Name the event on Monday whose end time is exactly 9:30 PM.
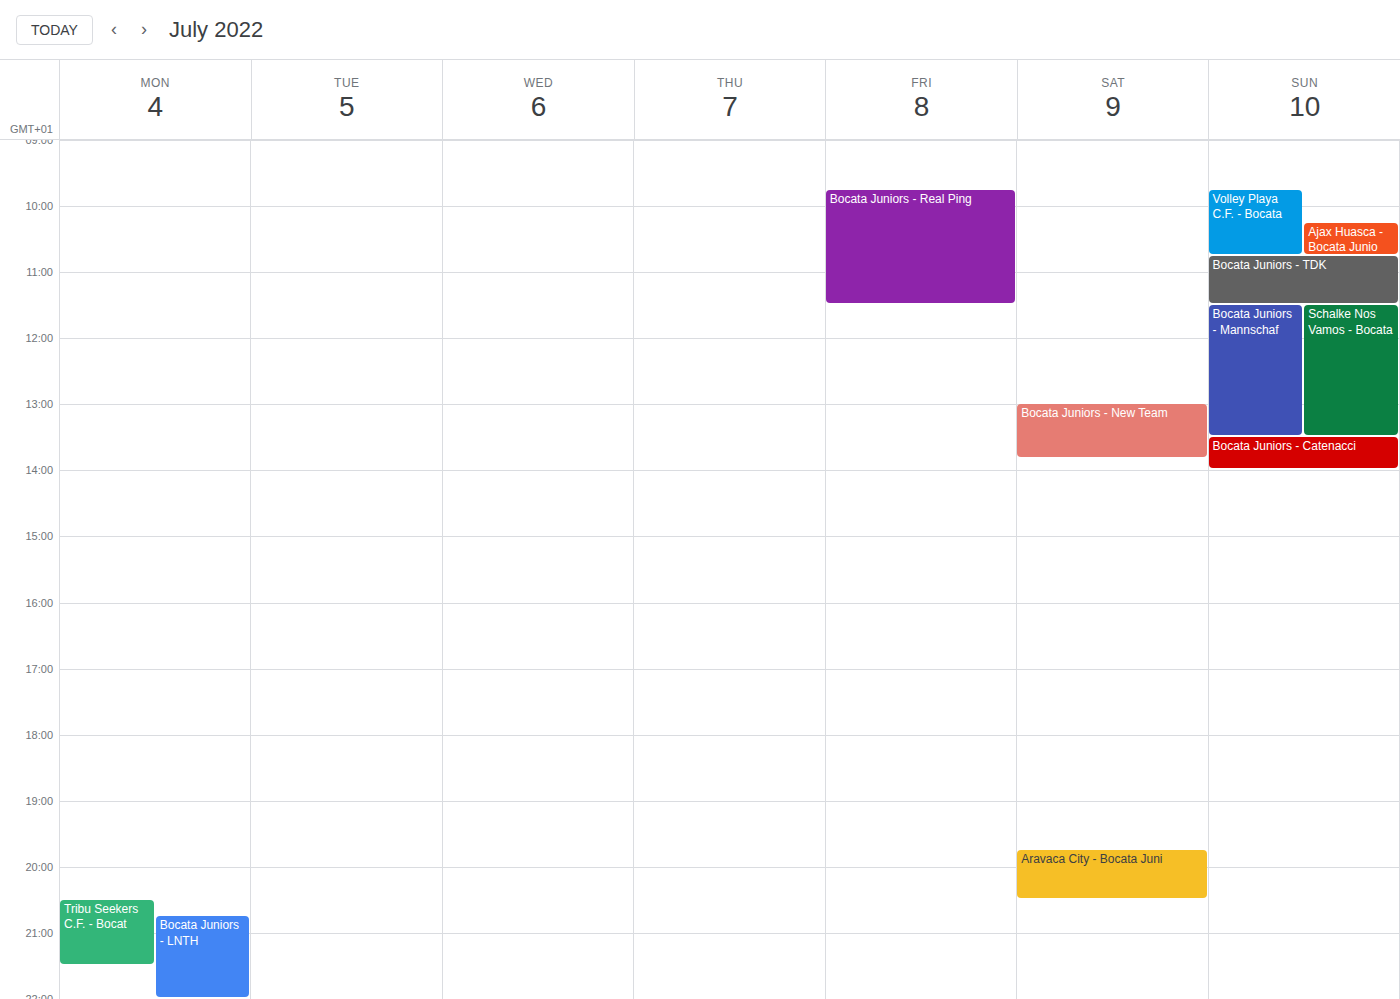
"Tribu Seekers C.F. - Bocat"